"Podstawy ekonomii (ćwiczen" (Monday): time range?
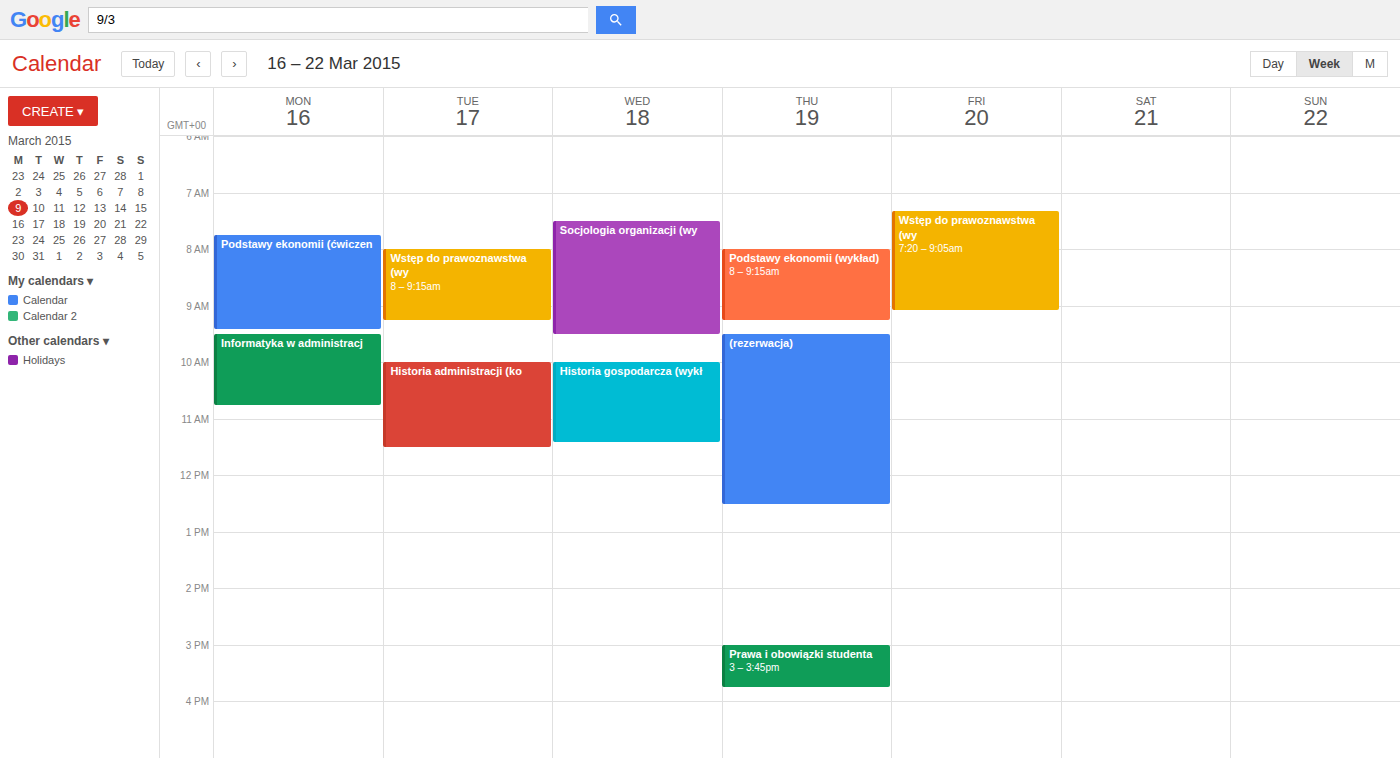
7:45 AM to 9:25 AM